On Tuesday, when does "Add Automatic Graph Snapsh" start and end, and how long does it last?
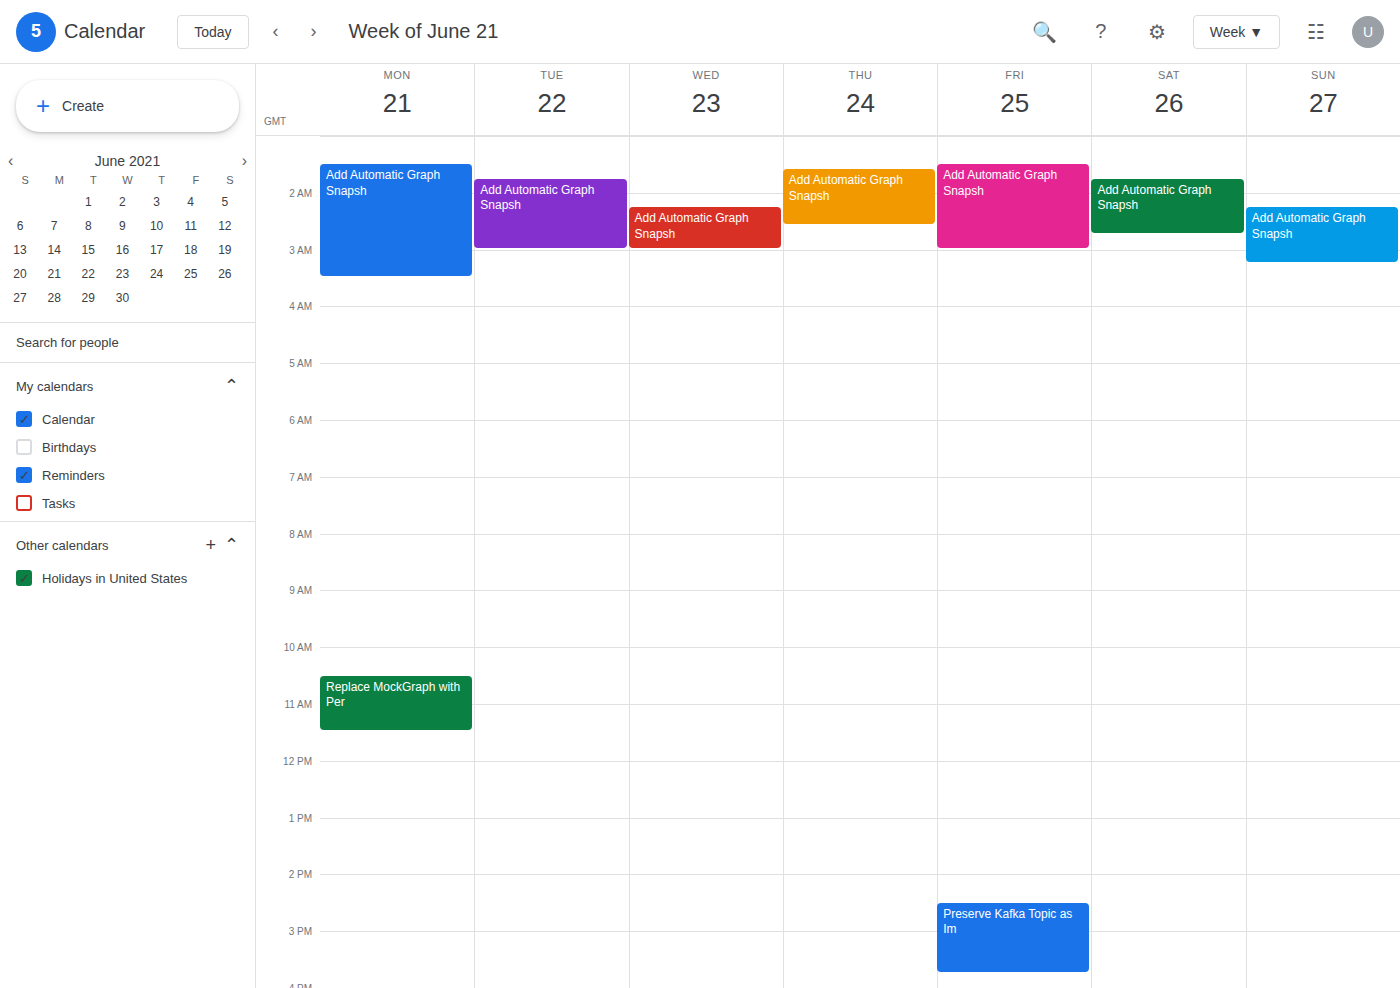
1:45 AM to 3:00 AM, 1 hour 15 minutes